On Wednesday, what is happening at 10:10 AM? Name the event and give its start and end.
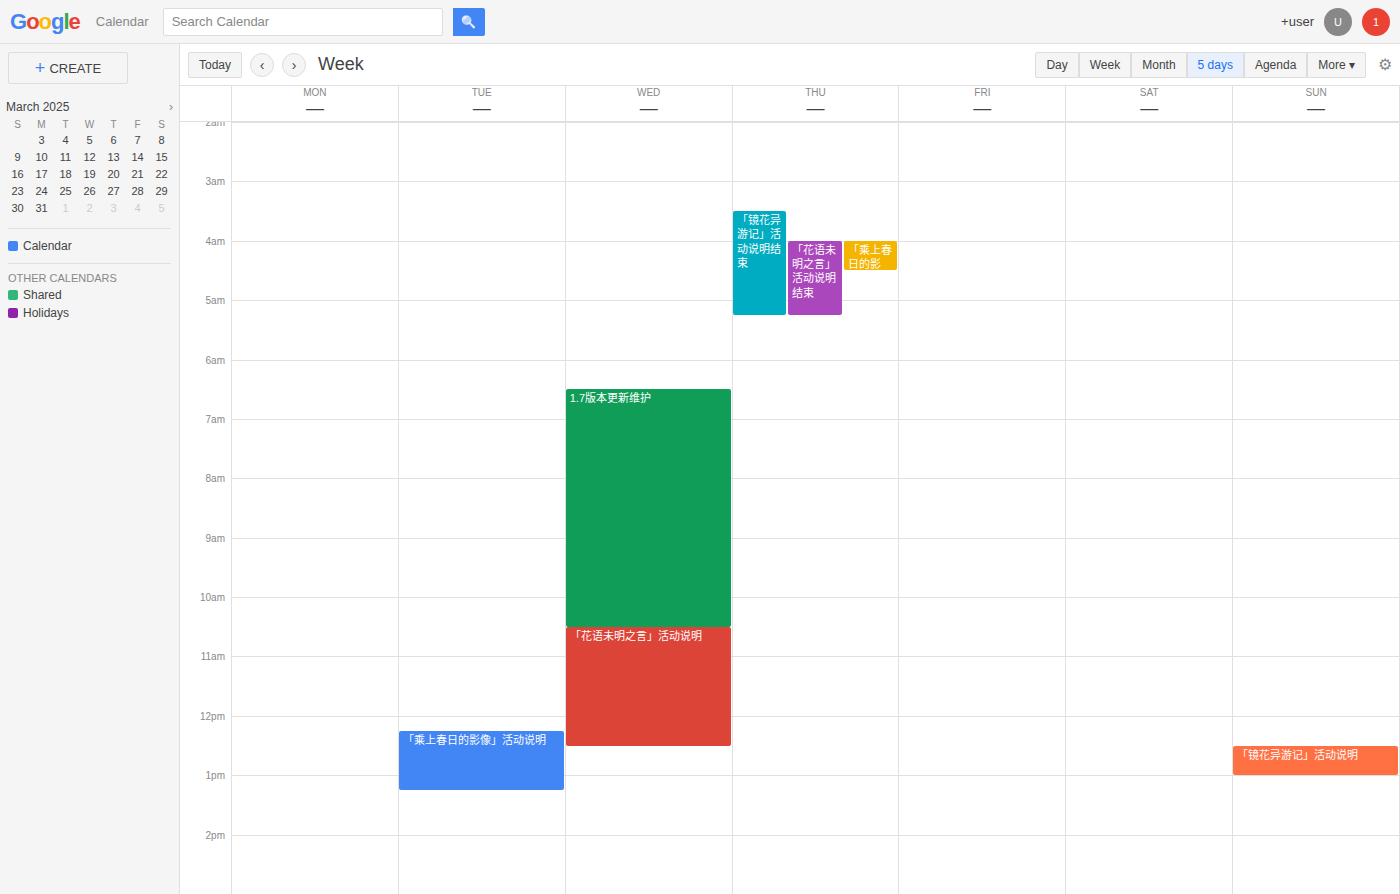
"1.7版本更新维护", 6:30 AM to 10:30 AM